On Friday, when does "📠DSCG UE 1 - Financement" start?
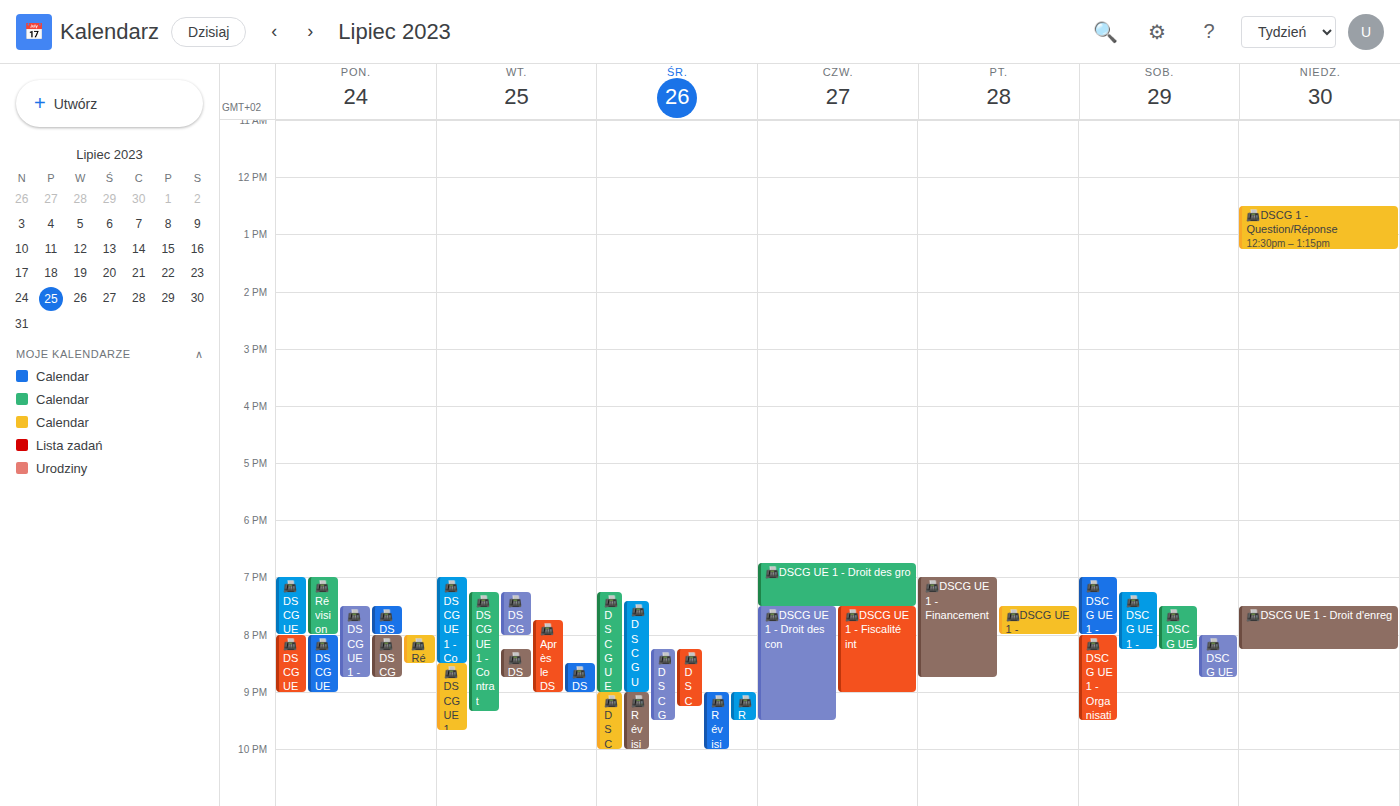
7:00 PM